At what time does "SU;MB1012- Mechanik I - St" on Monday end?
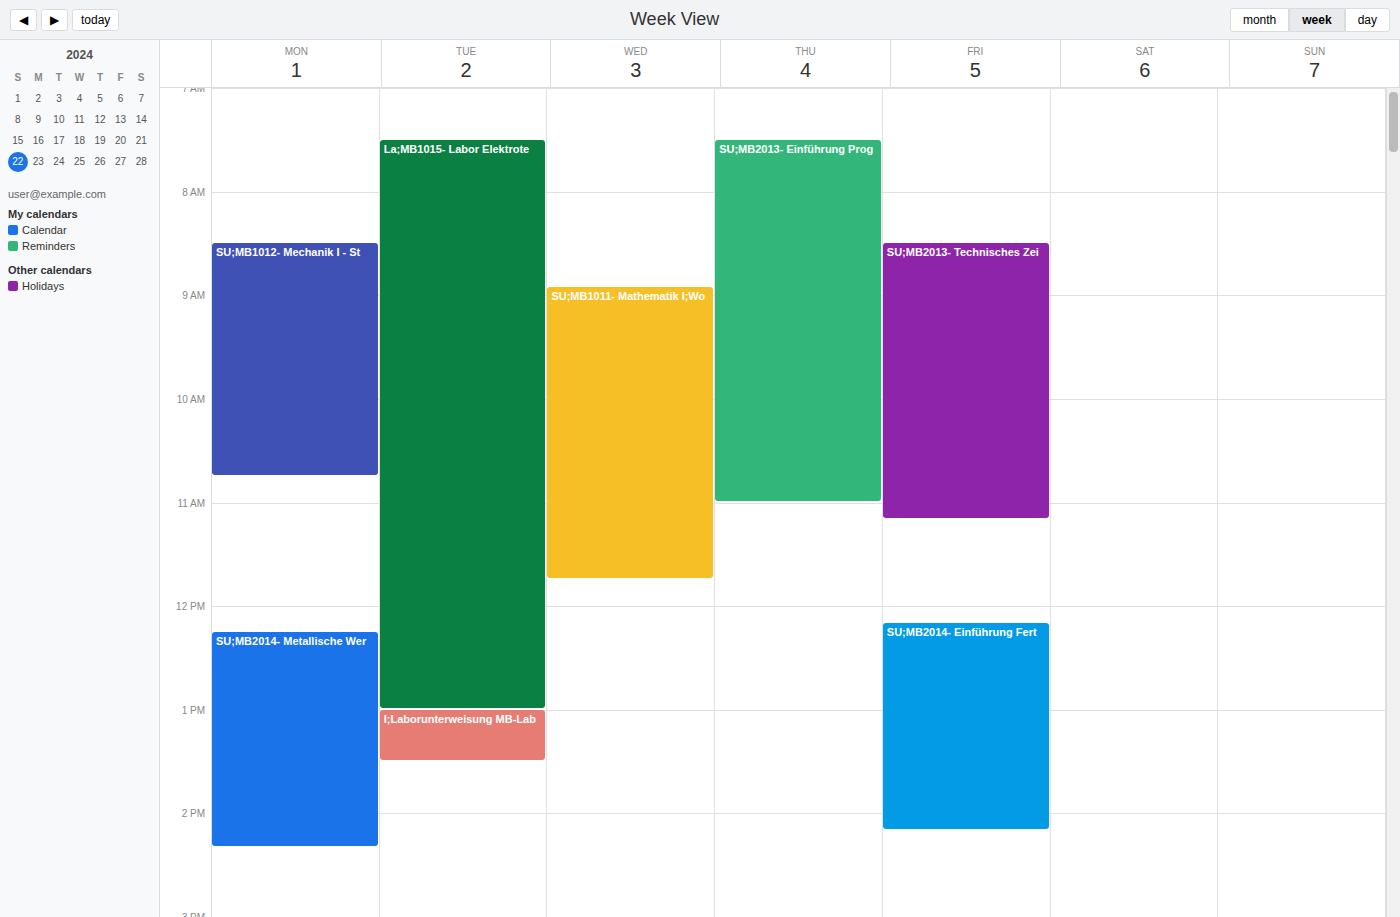
10:45 AM